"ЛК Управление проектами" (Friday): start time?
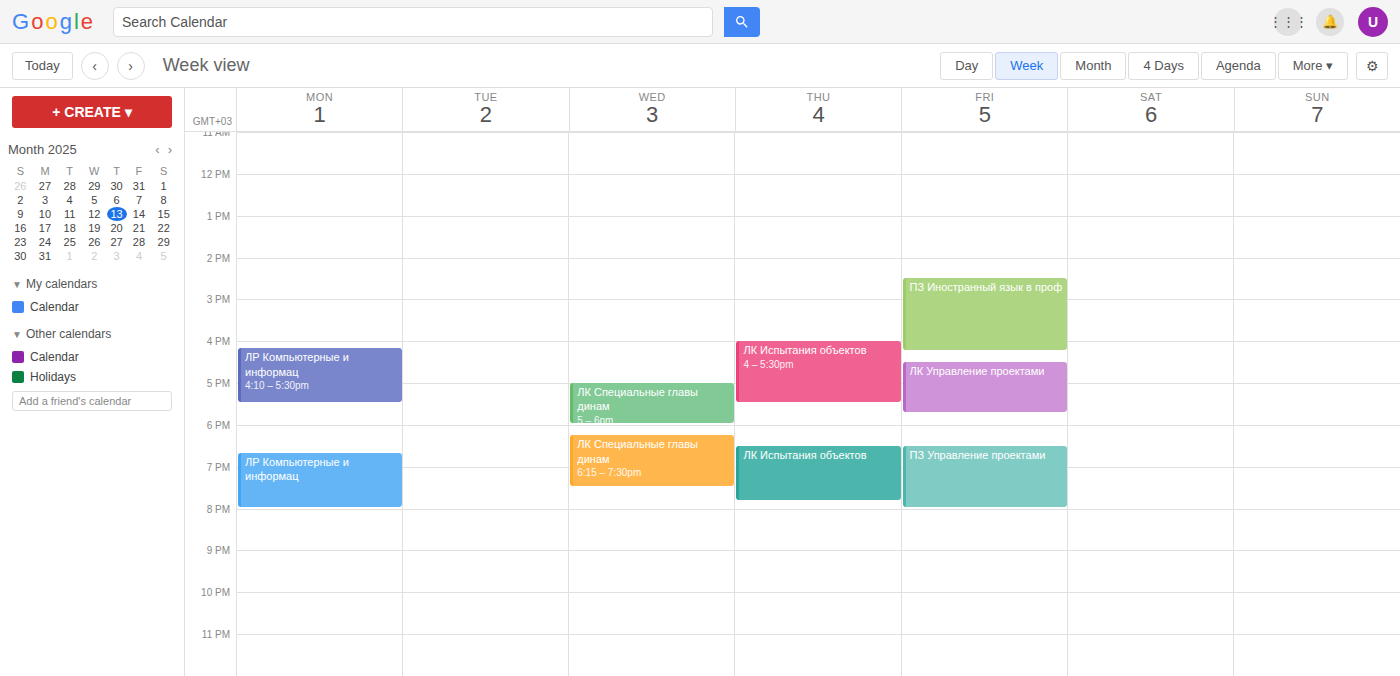
4:30 PM